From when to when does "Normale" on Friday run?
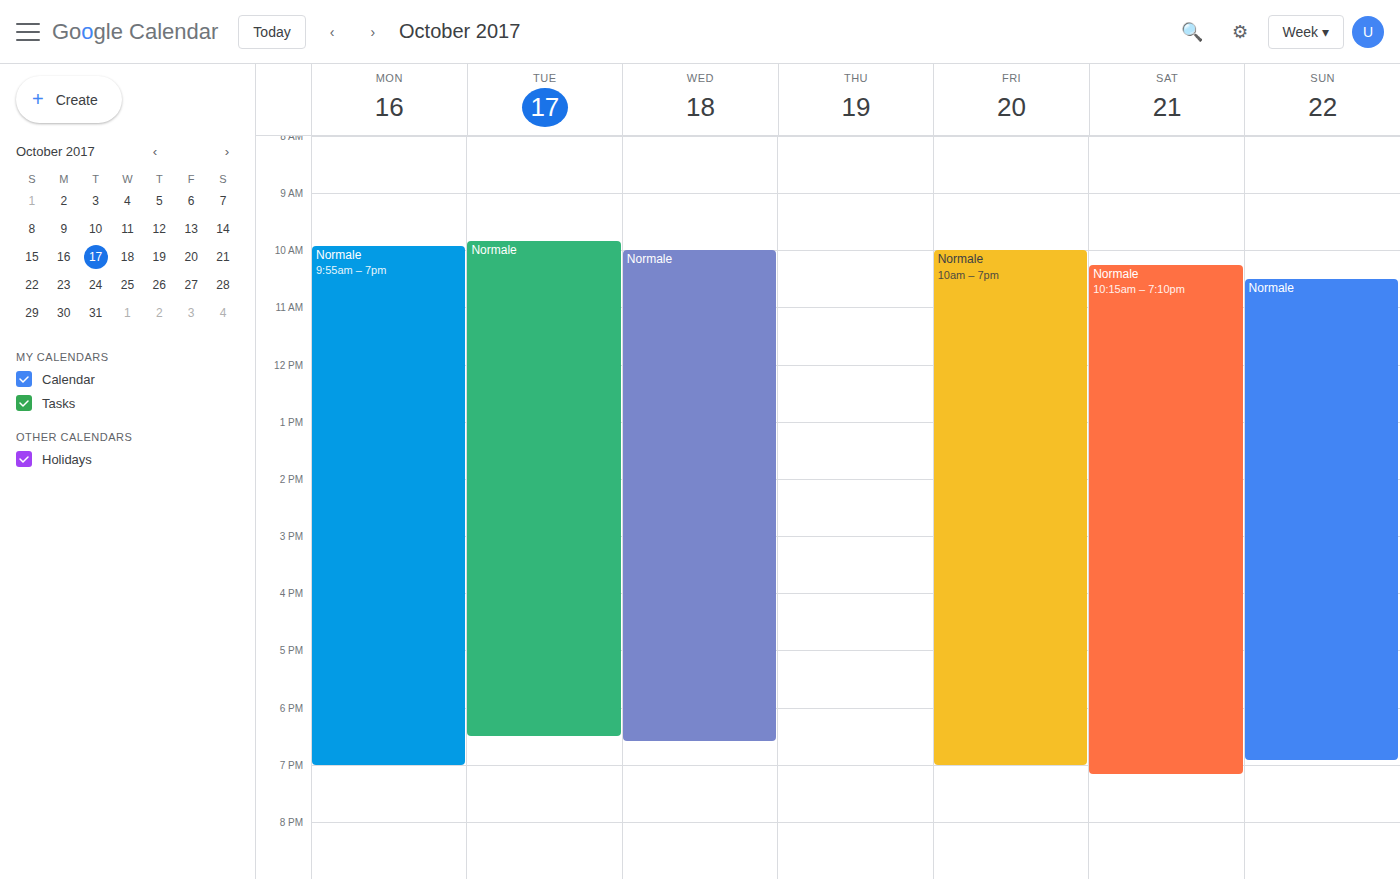
10:00 to 19:00